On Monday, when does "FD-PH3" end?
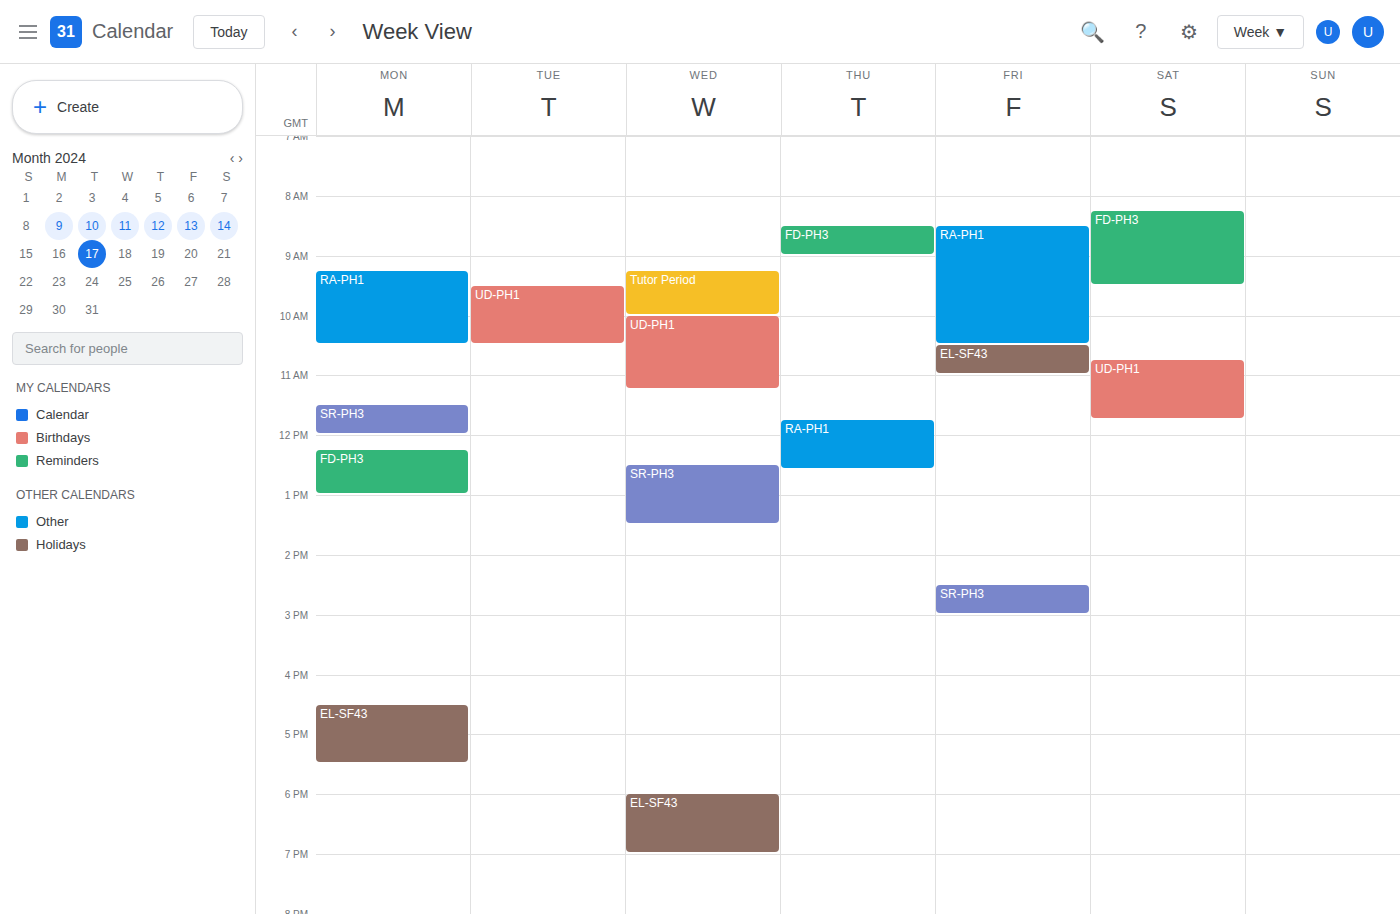
1:00 PM